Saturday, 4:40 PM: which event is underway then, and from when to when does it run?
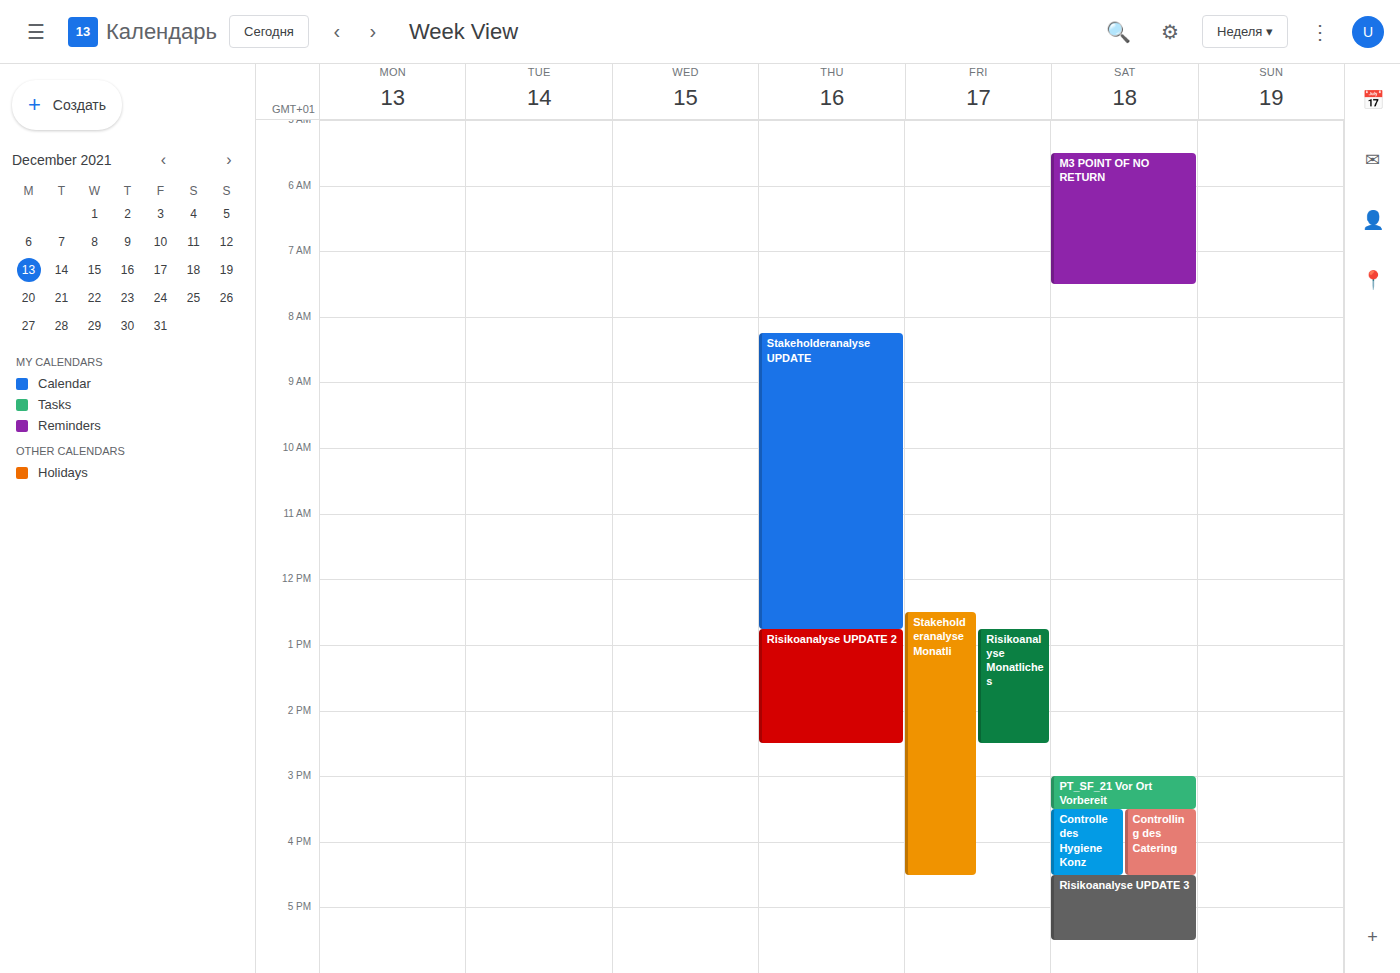
"Risikoanalyse UPDATE 3", 4:30 PM to 5:30 PM